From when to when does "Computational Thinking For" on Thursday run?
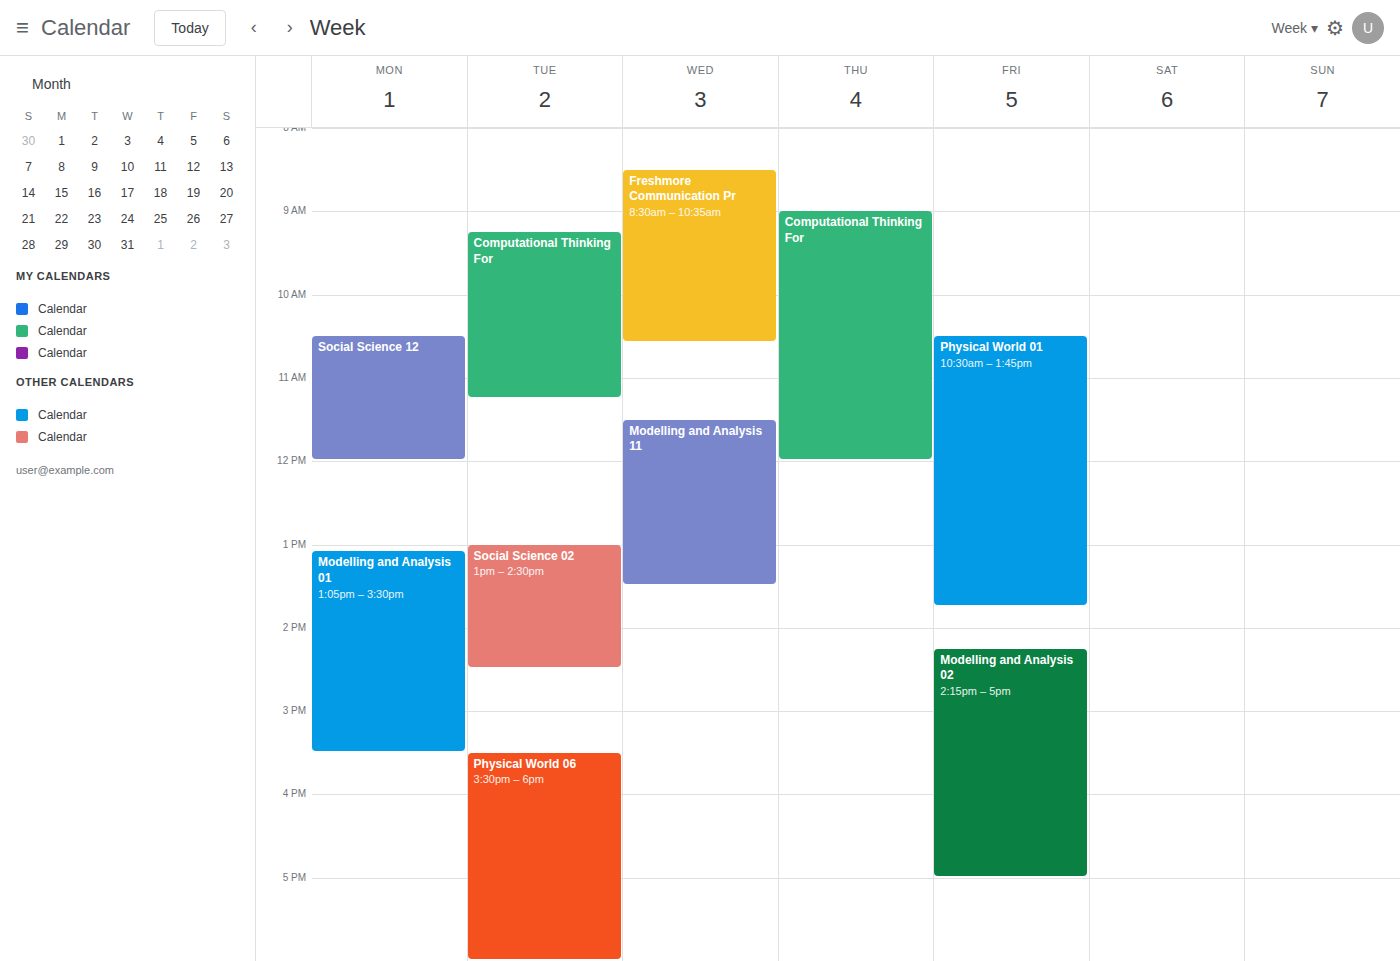
9:00 AM to 12:00 PM